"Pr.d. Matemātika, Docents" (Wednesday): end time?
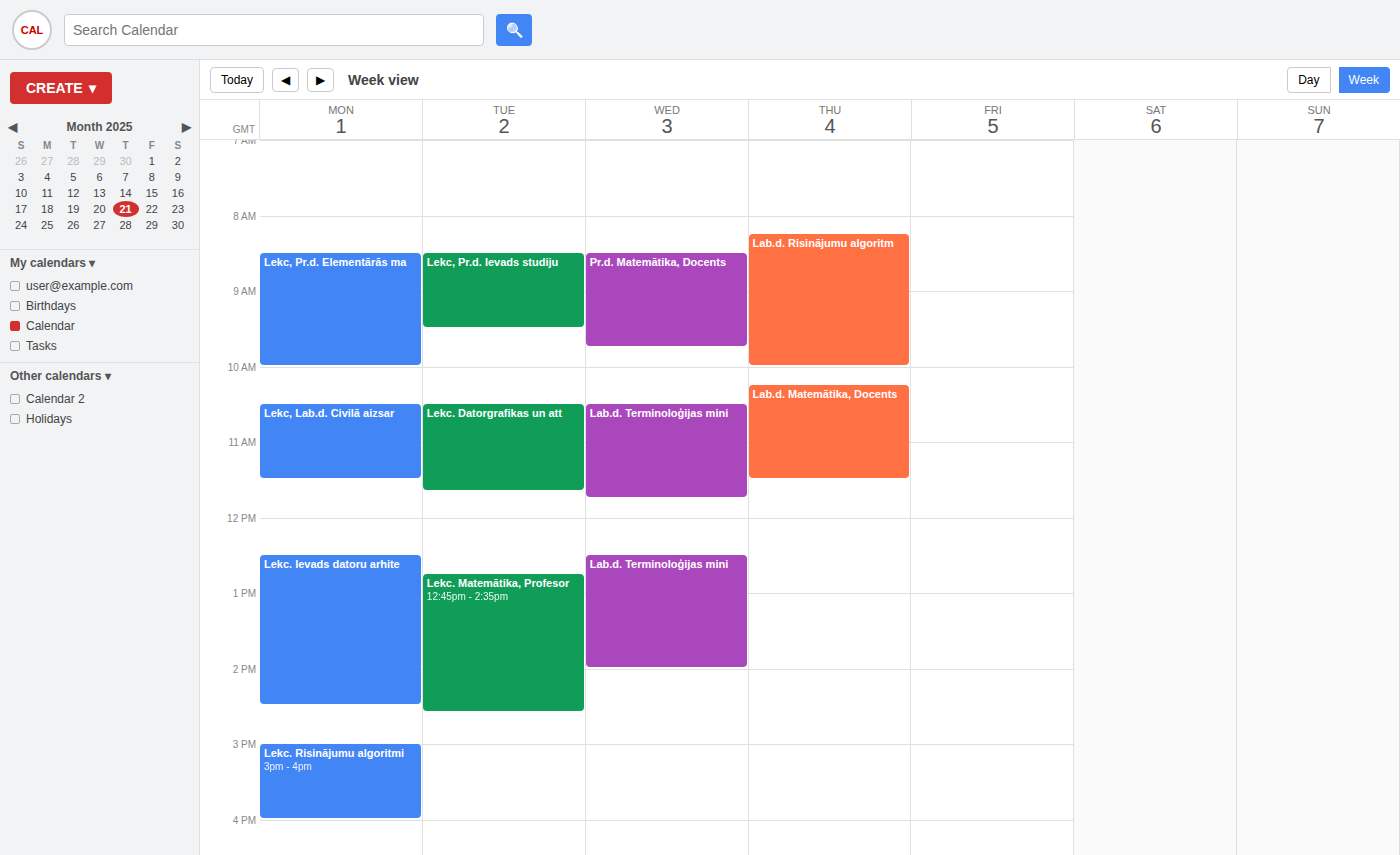
9:45 AM